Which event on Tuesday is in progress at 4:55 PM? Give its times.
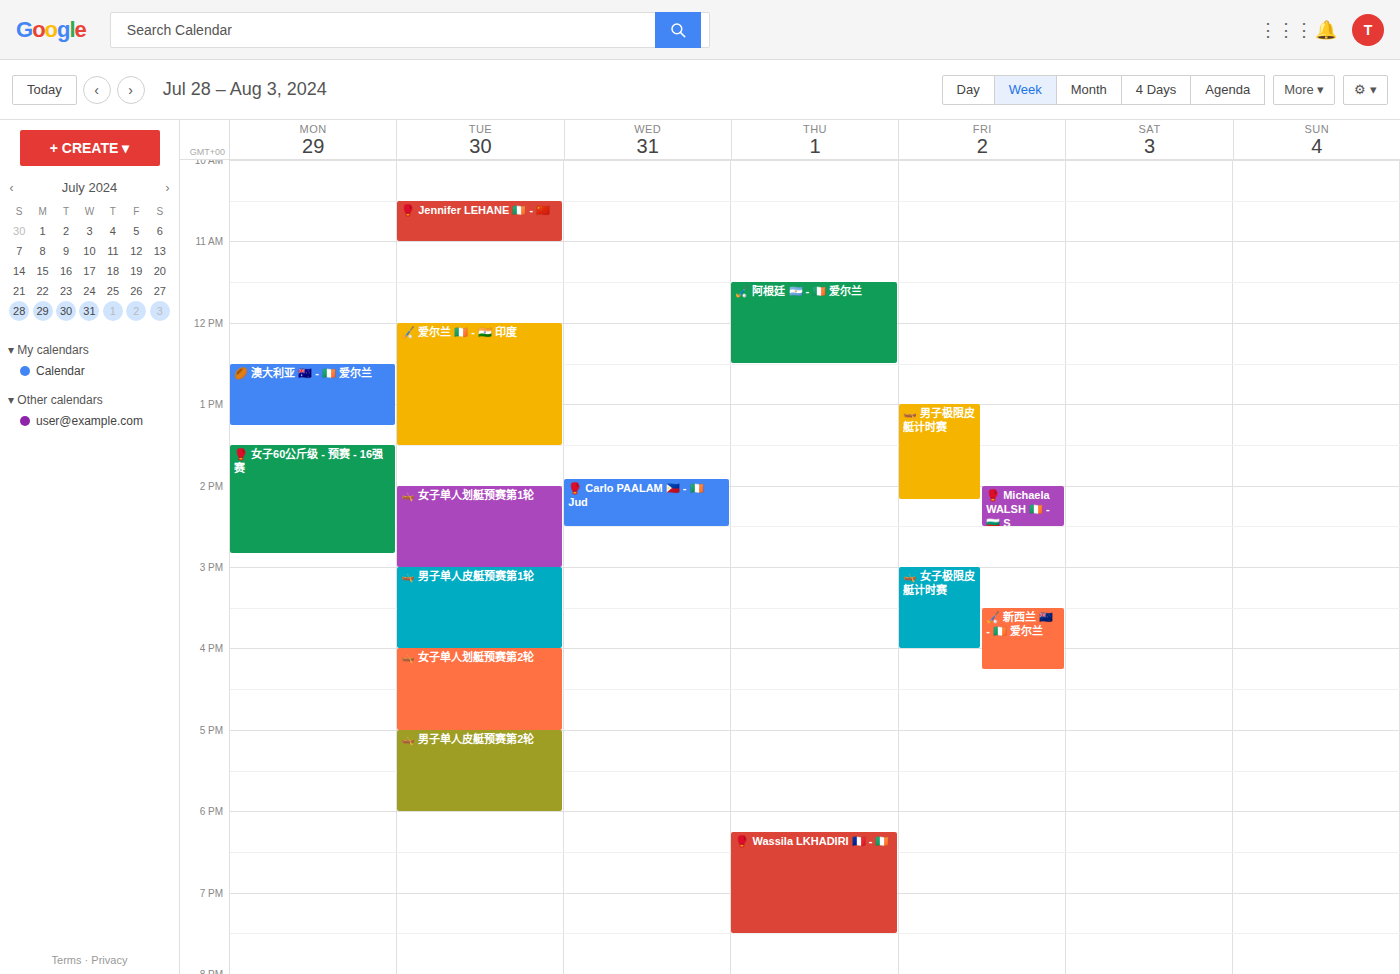
"🛶 女子单人划艇预赛第2轮", 4:00 PM to 5:00 PM